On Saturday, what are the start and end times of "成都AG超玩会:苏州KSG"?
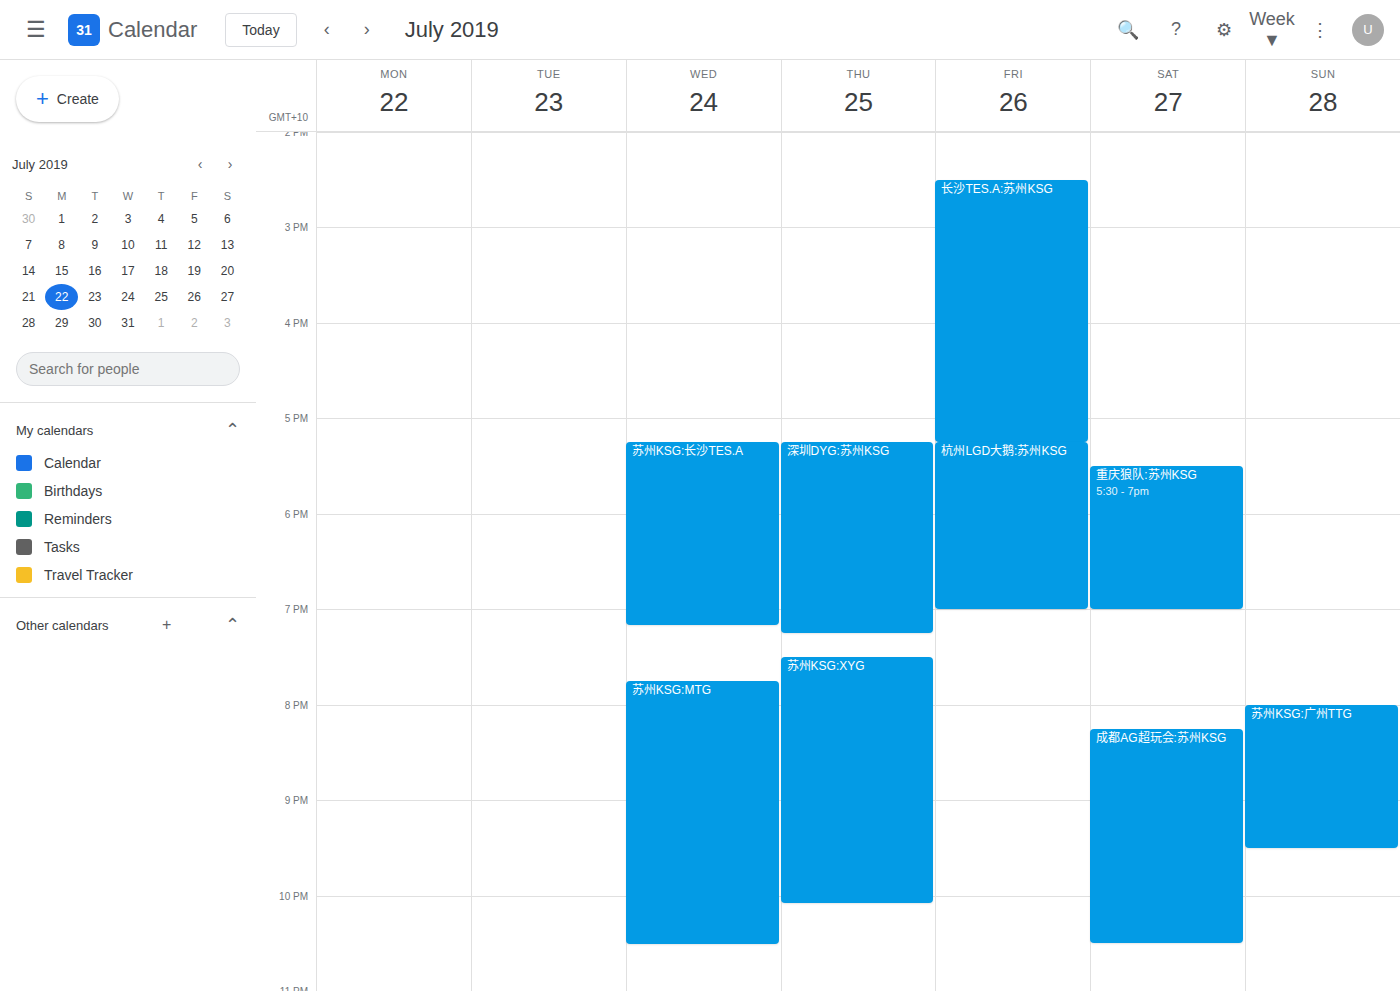
8:15 PM to 10:30 PM